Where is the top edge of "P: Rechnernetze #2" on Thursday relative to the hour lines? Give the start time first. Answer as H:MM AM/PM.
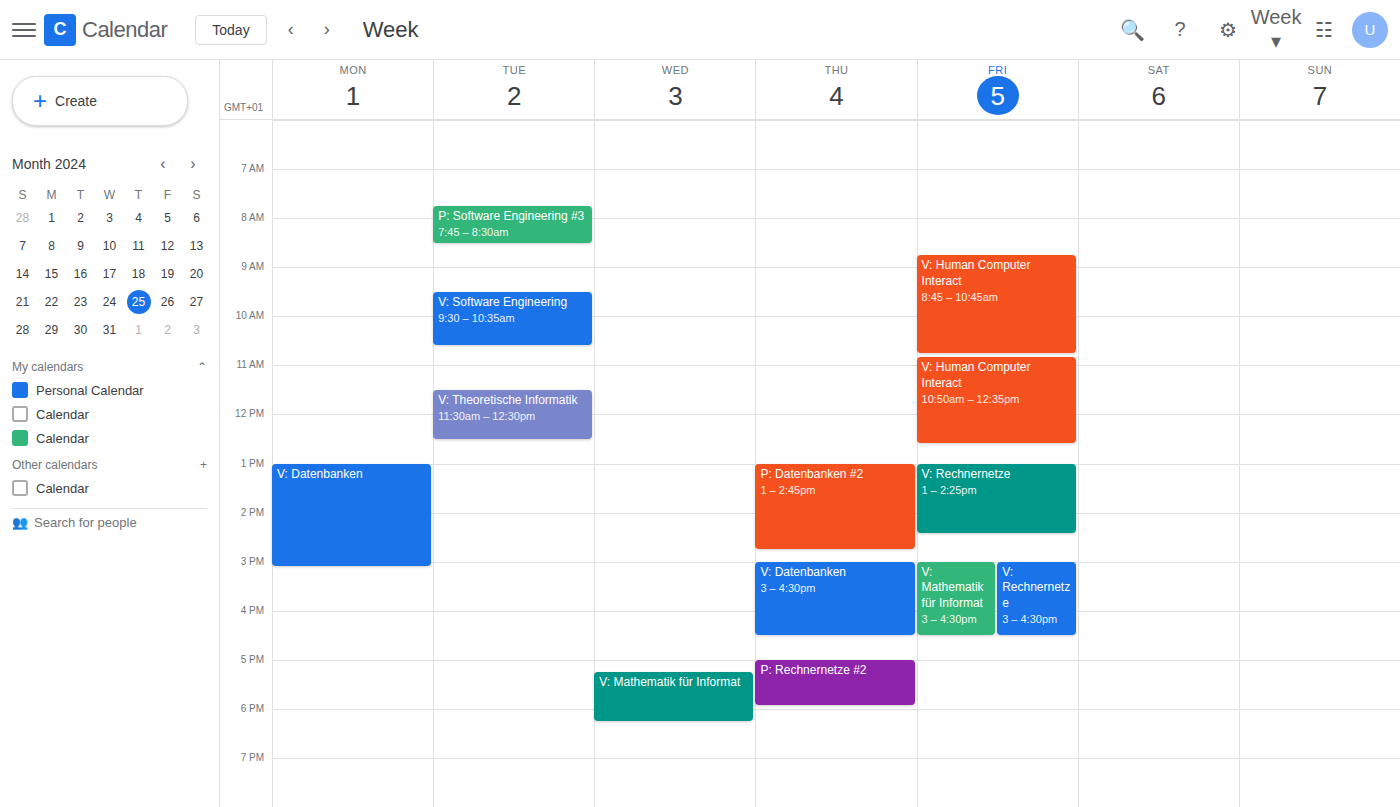
5:00 PM -- exactly on the 5 PM line.